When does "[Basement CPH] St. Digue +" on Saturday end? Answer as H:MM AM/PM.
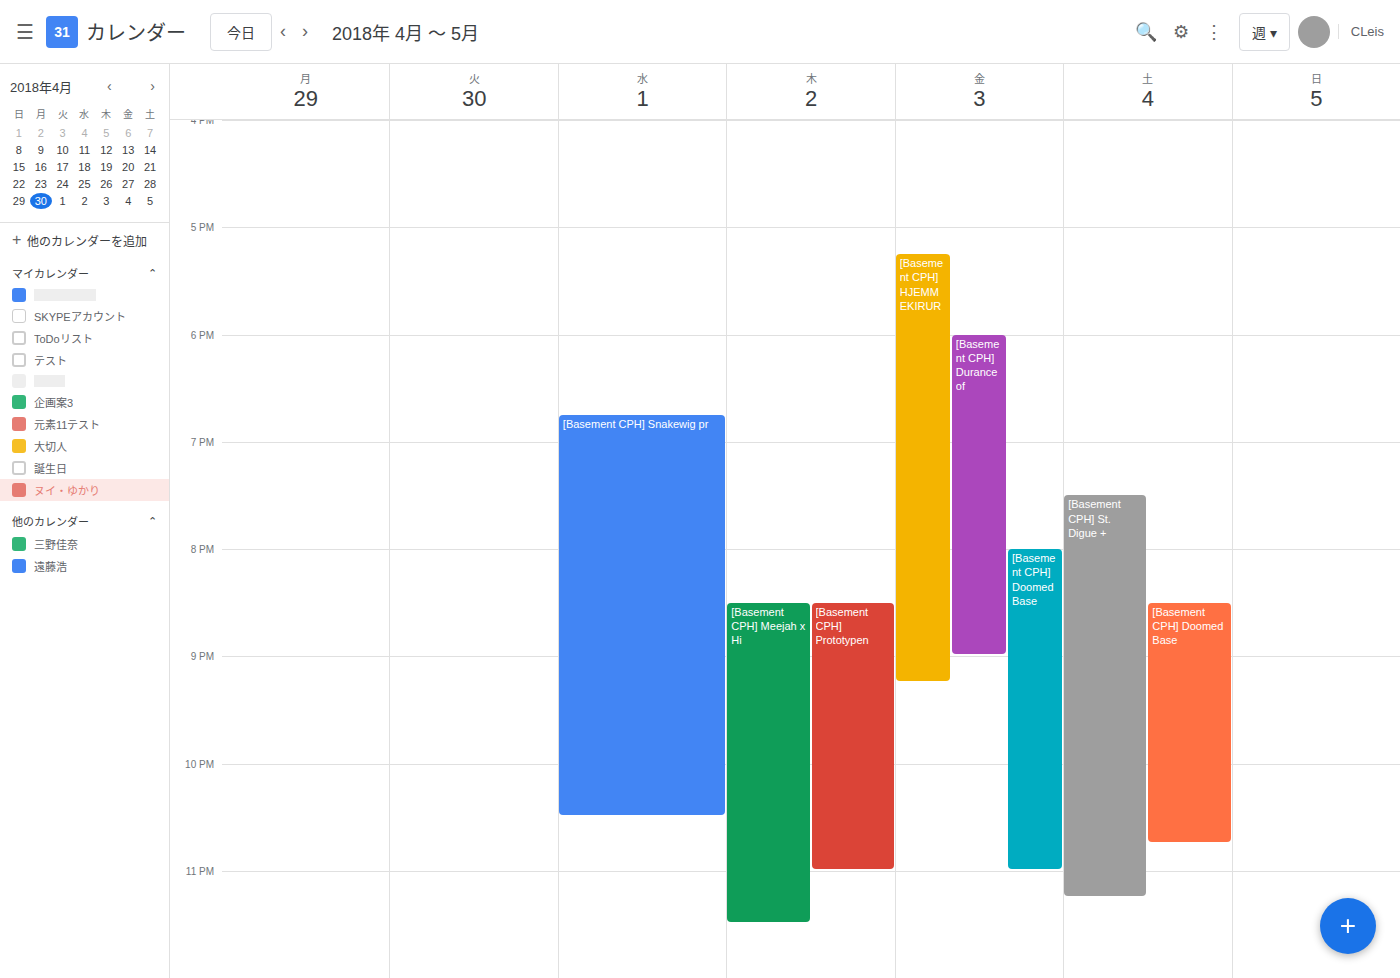
11:15 PM